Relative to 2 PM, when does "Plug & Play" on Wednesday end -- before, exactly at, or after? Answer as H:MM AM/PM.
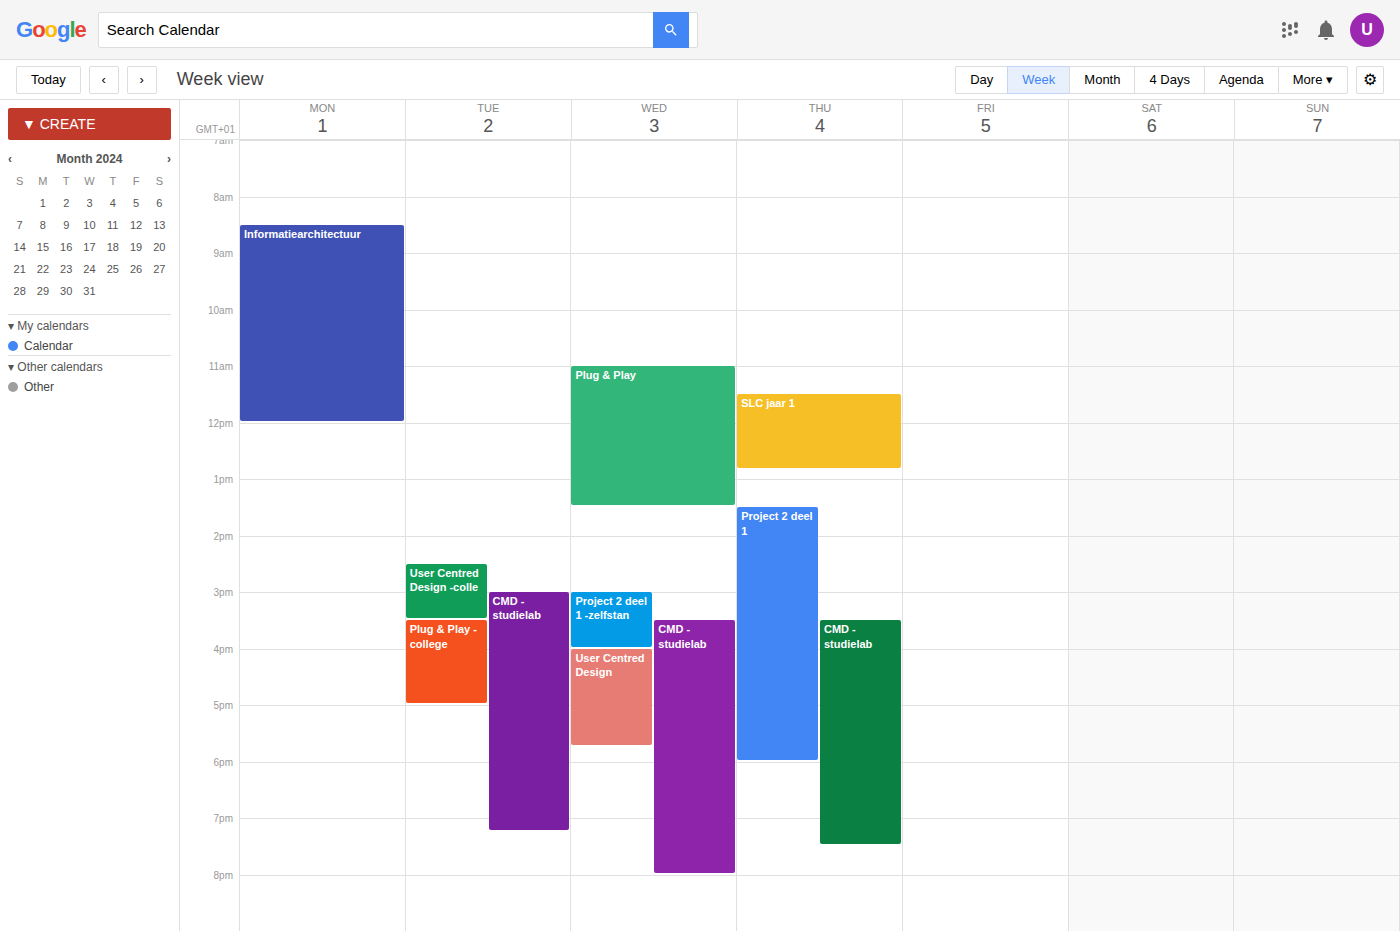
1:30 PM -- before 2 PM, 30 minutes above the 2 PM line.